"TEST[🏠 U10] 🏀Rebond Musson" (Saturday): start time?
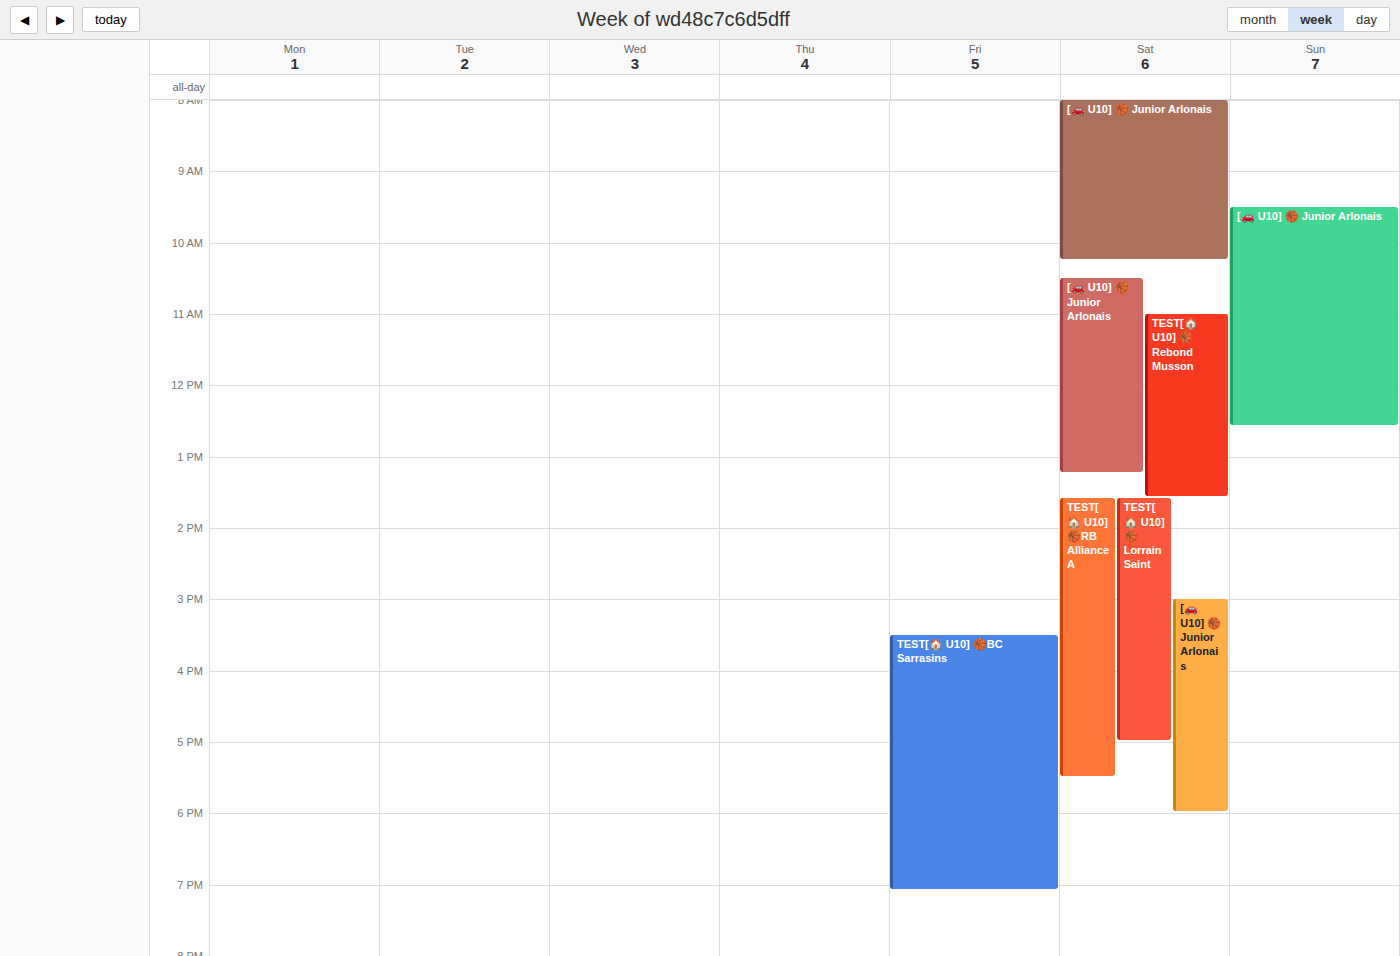
11:00 AM